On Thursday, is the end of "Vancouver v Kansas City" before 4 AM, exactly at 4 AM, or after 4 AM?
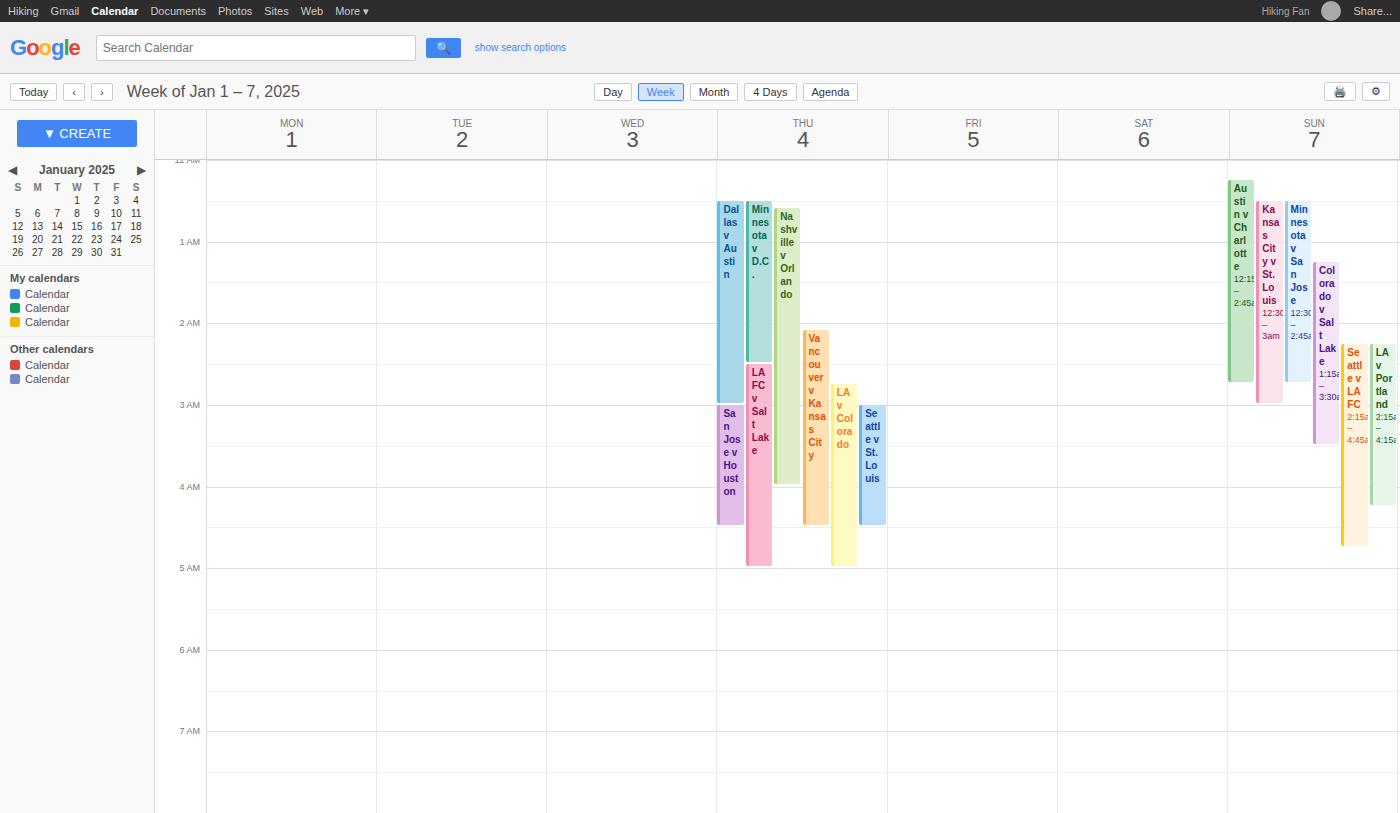
4:30 AM -- after 4 AM, 30 minutes below the 4 AM line.